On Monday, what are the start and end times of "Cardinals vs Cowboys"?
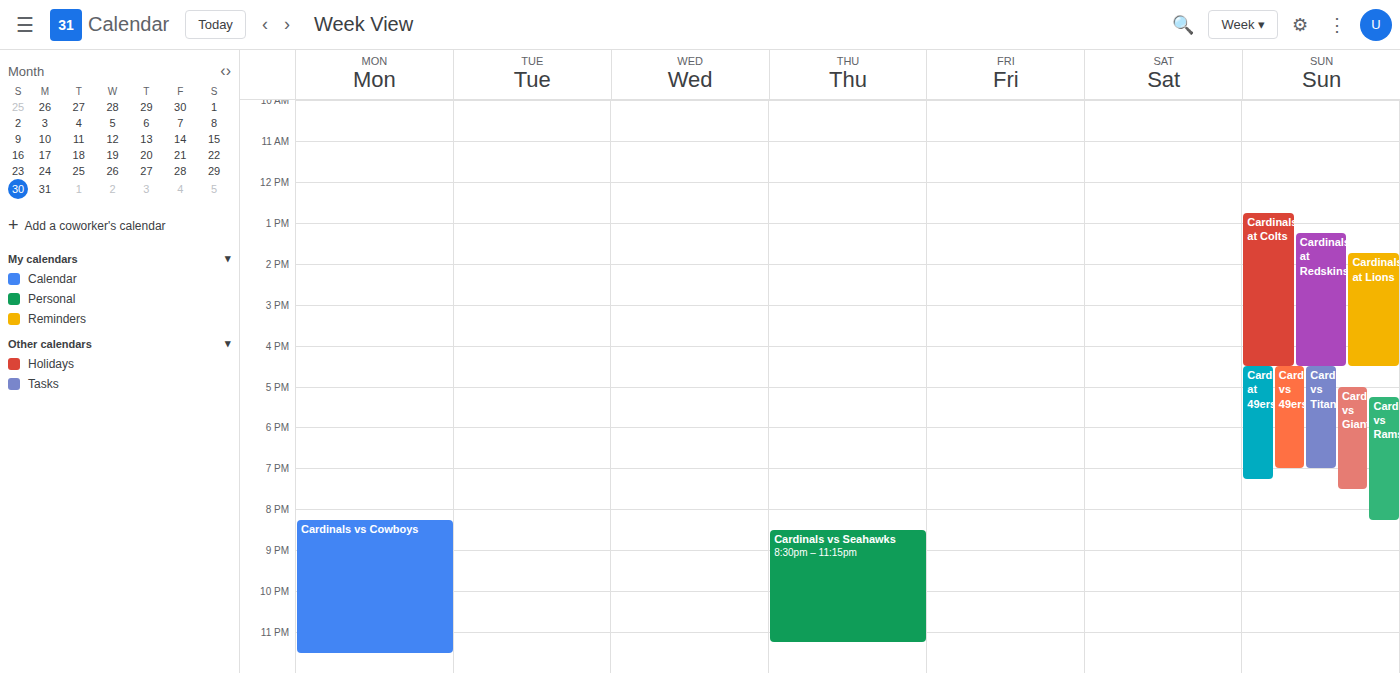
8:15 PM to 11:30 PM